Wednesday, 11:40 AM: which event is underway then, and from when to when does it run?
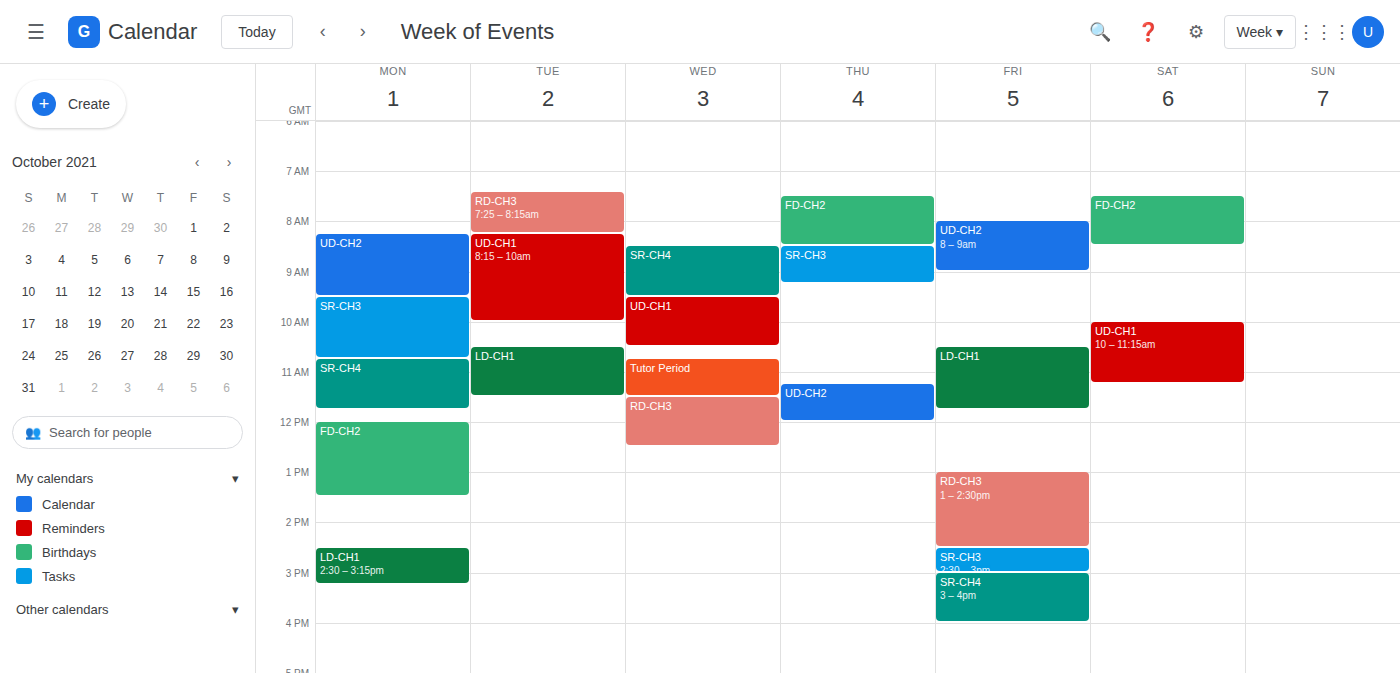
"RD-CH3", 11:30 AM to 12:30 PM